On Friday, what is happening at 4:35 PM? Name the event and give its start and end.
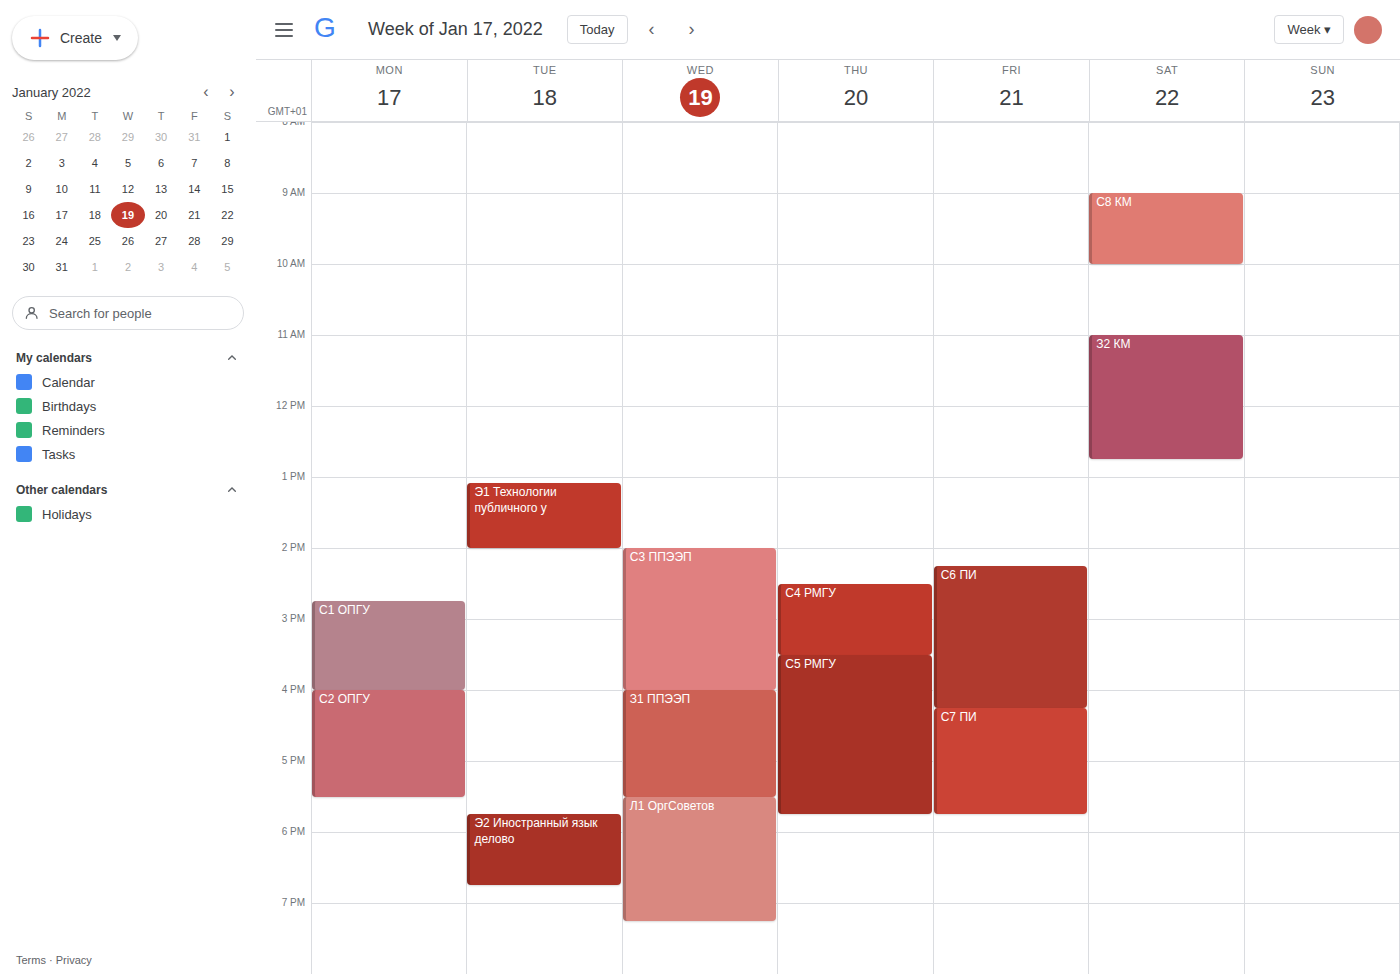
"С7 ПИ", 4:15 PM to 5:45 PM